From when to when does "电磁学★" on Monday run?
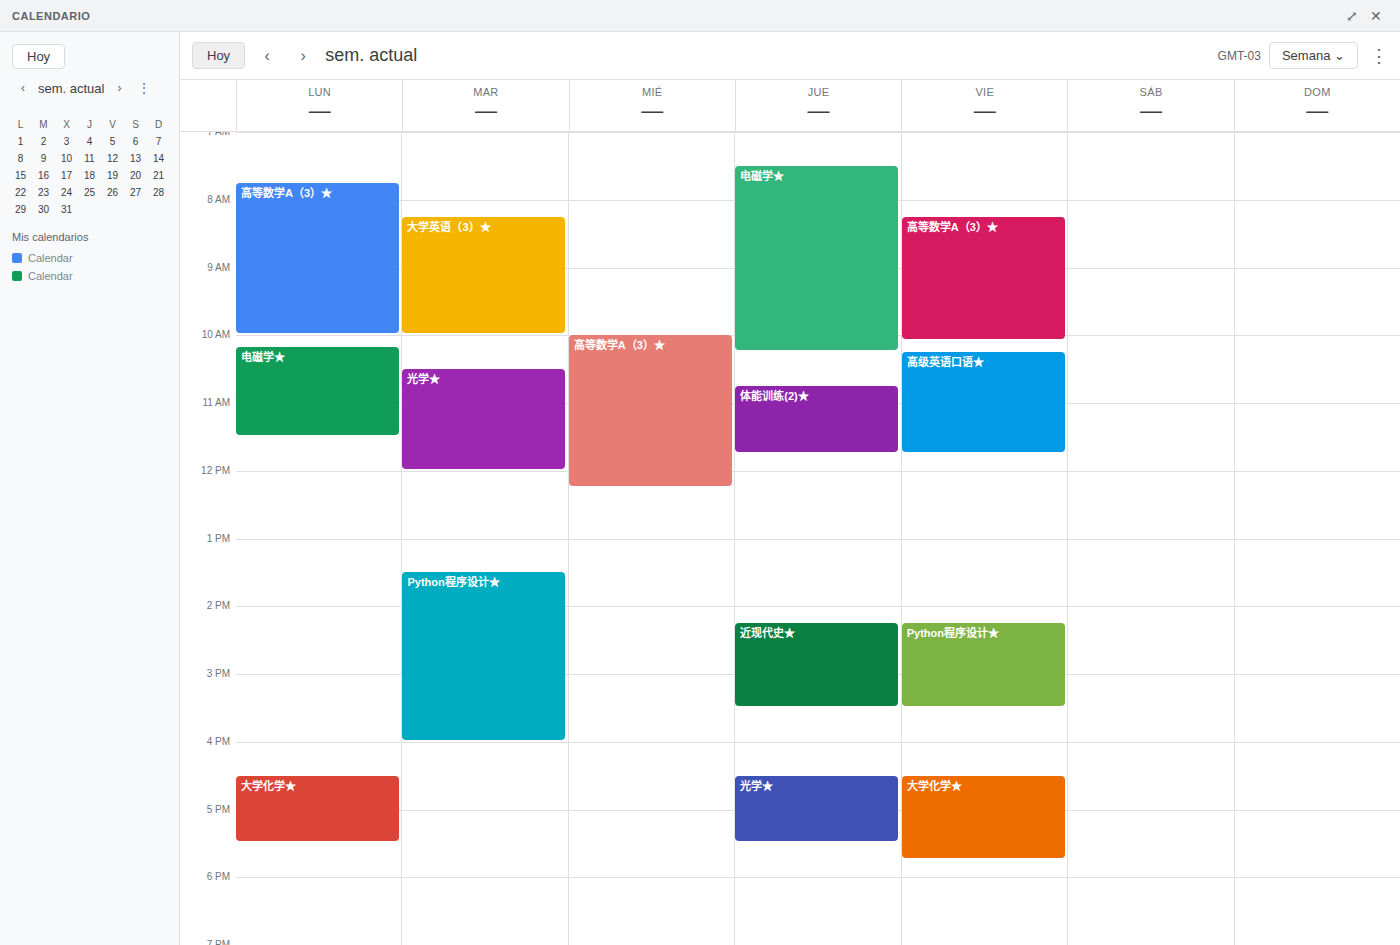
10:10 AM to 11:30 AM